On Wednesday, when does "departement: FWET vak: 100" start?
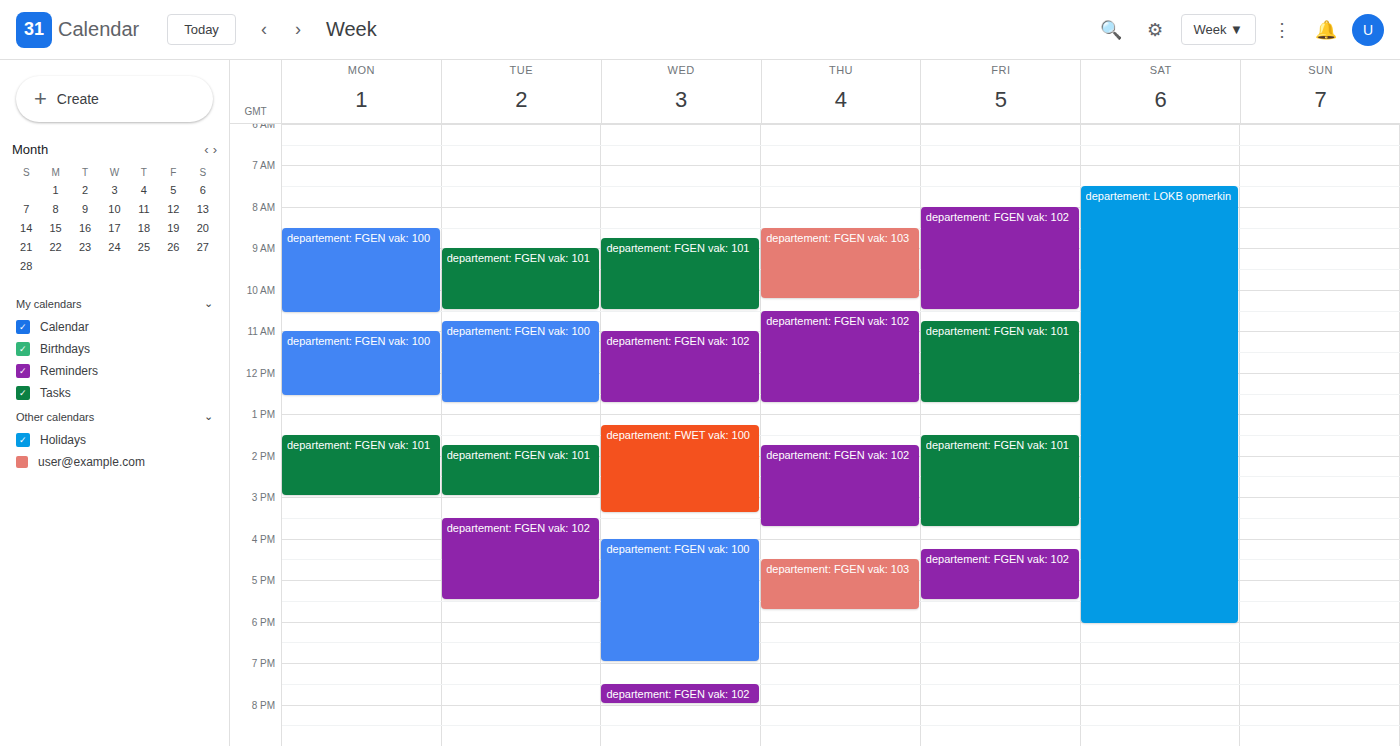
1:15 PM